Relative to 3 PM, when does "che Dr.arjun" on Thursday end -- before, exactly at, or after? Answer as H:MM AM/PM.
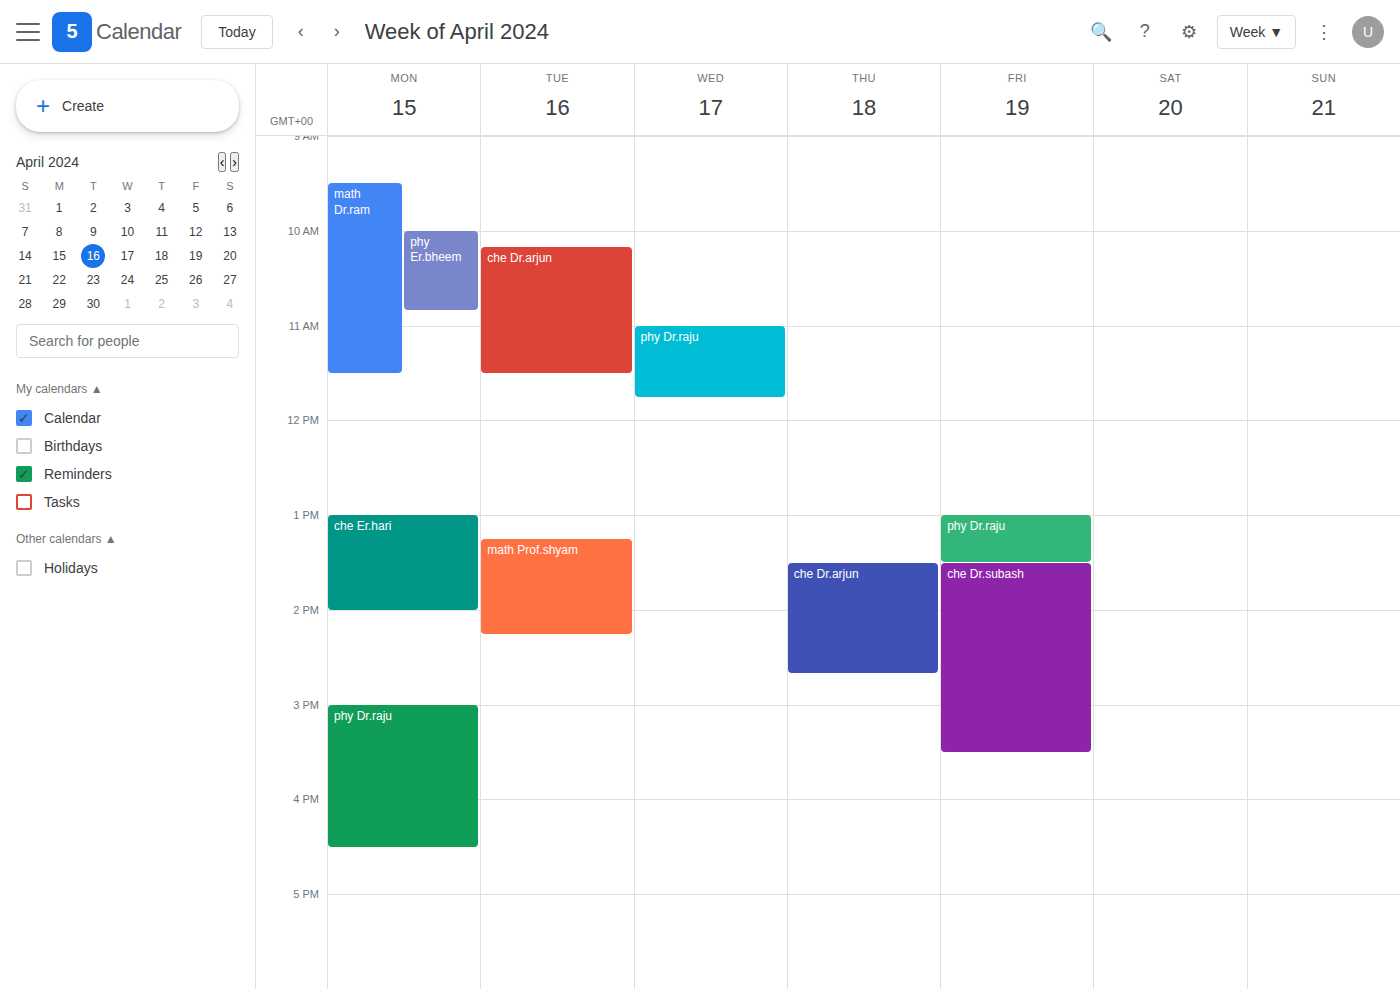
2:40 PM -- before 3 PM, 20 minutes above the 3 PM line.